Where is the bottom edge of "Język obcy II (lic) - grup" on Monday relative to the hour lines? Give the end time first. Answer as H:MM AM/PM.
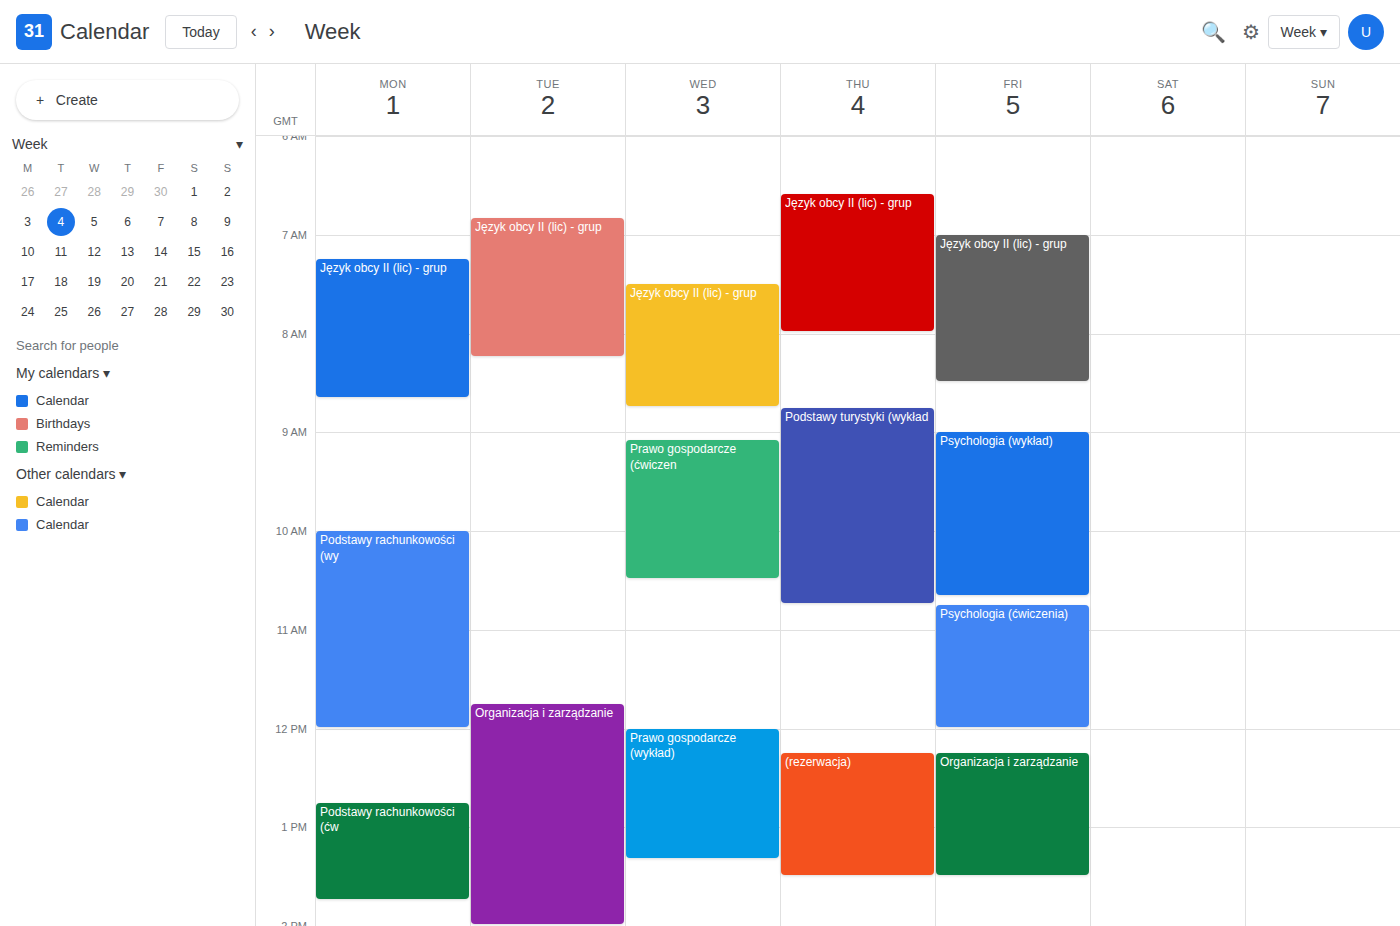
8:40 AM -- neither: 40 minutes below the 8 AM line and 20 minutes above the 9 AM line.